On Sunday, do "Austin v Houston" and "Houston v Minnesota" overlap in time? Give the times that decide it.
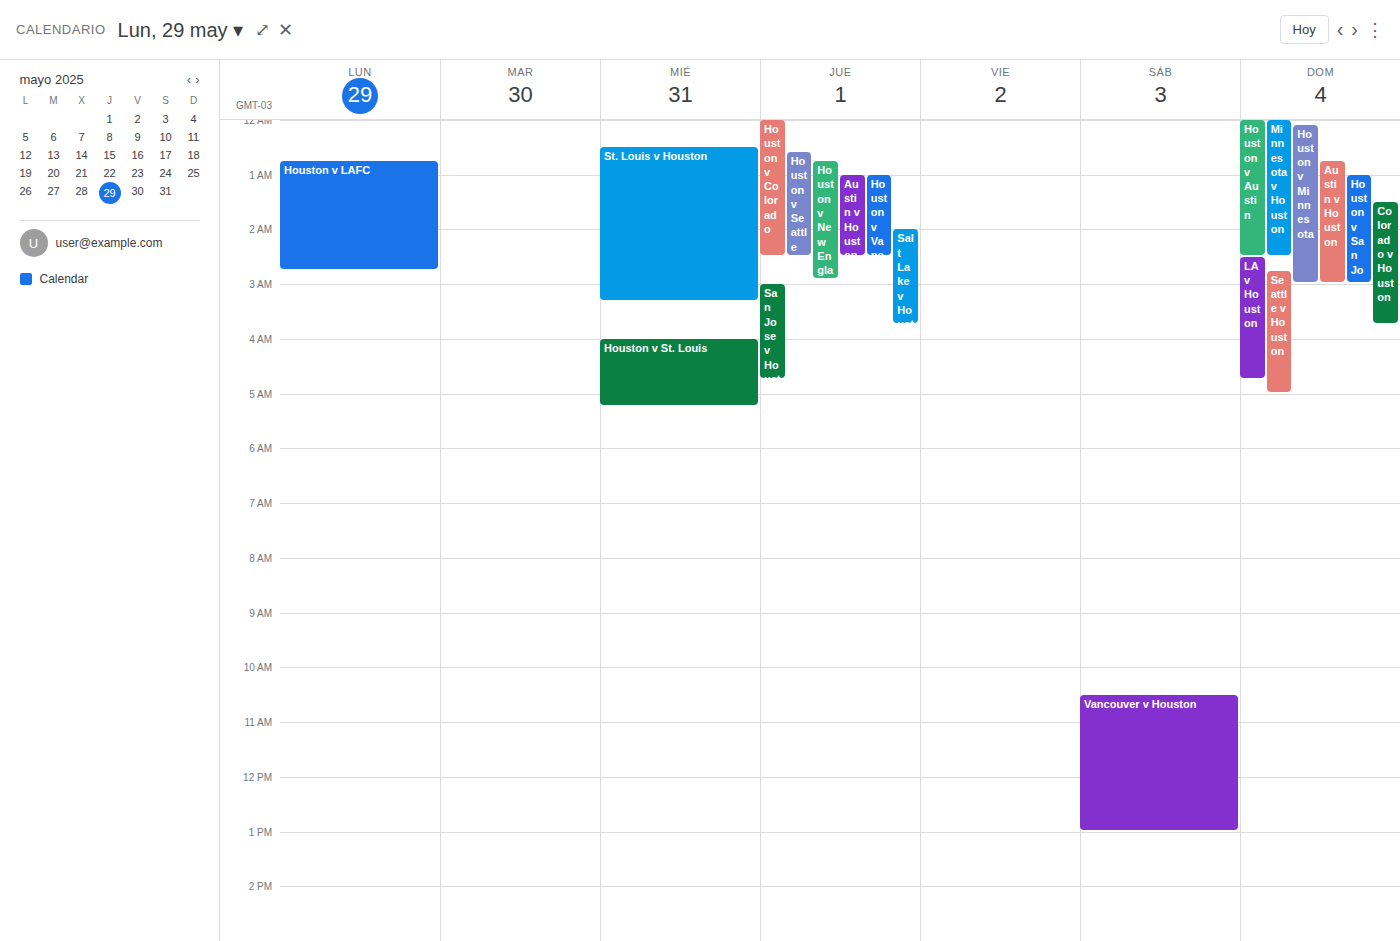
"Austin v Houston" runs 12:45 AM to 3:00 AM, inside "Houston v Minnesota" -- they overlap.